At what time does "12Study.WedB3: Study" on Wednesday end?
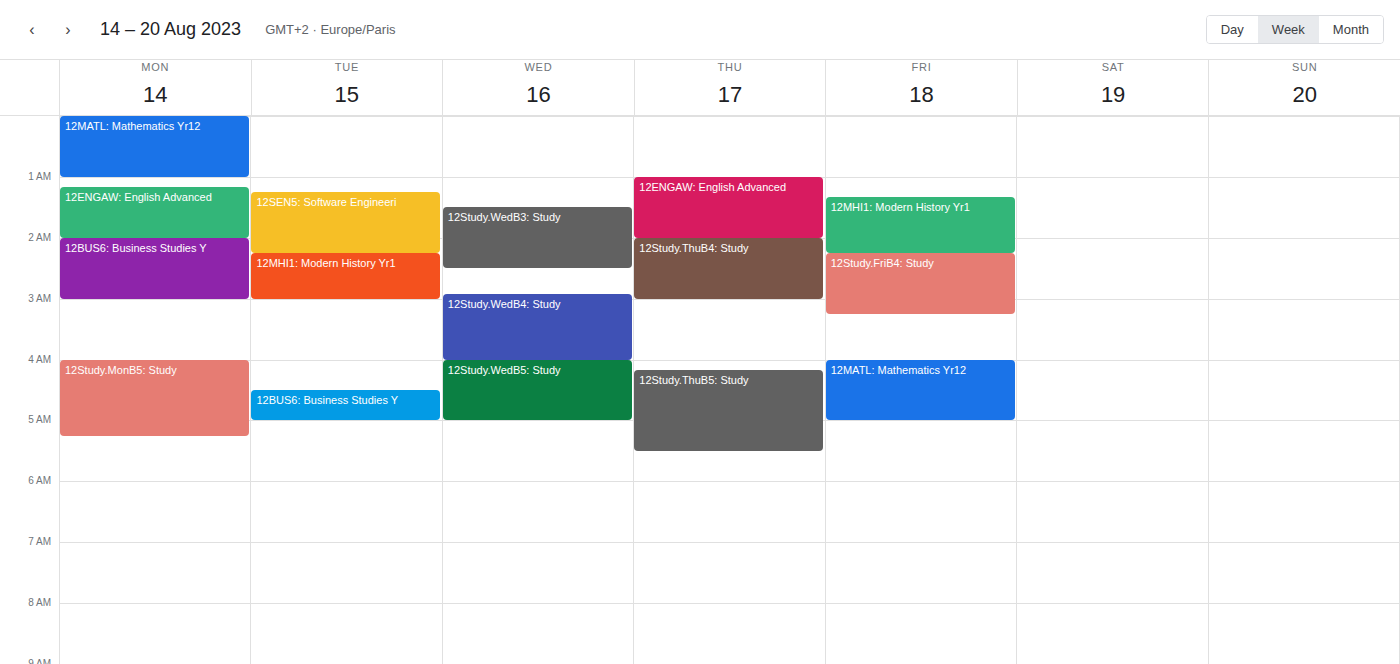
2:30 AM